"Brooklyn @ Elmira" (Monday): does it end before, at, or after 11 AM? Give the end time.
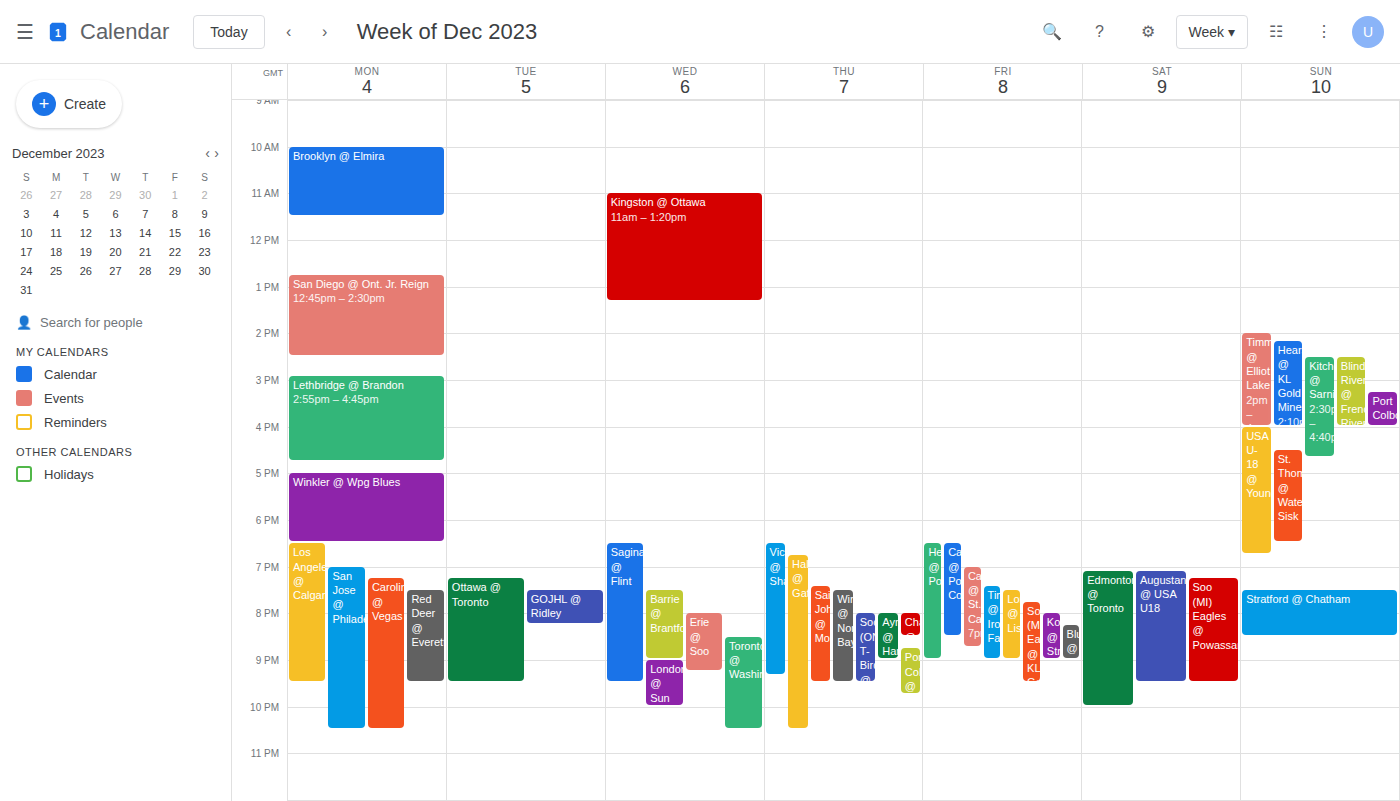
11:30 AM -- after 11 AM, 30 minutes below the 11 AM line.